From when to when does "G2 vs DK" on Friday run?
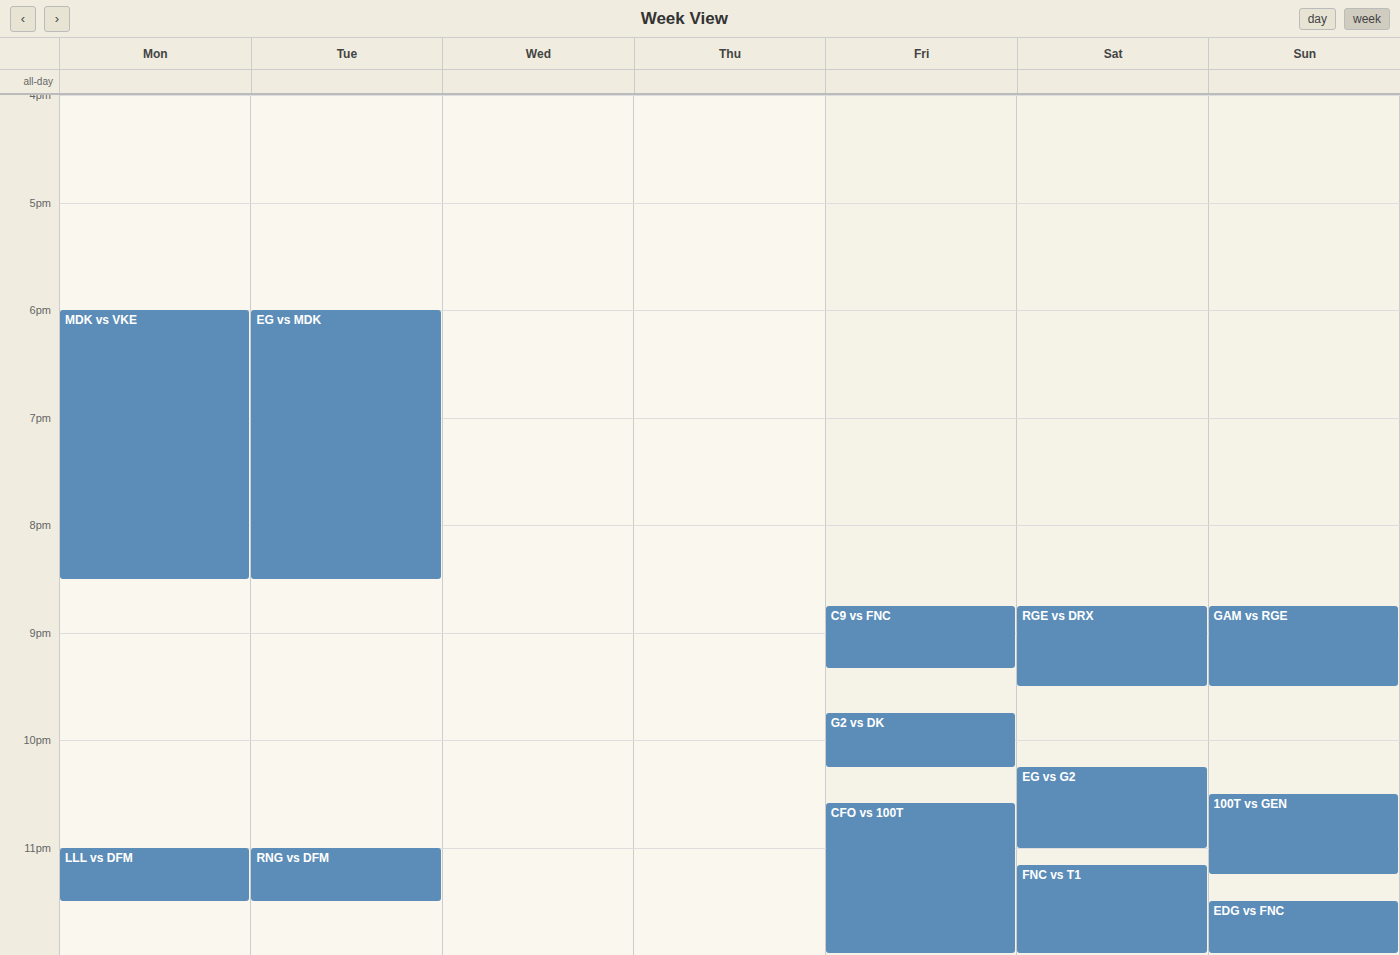
9:45 PM to 10:15 PM